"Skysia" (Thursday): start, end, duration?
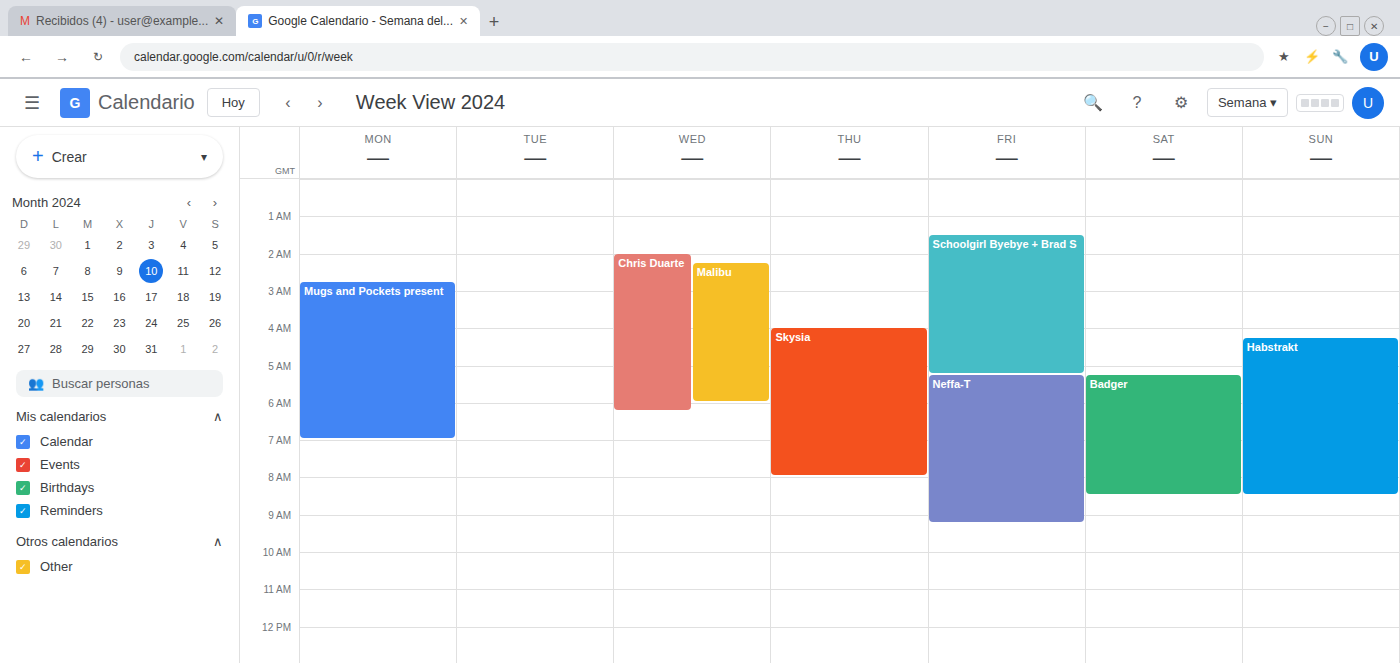
4:00 AM to 8:00 AM, 4 hours